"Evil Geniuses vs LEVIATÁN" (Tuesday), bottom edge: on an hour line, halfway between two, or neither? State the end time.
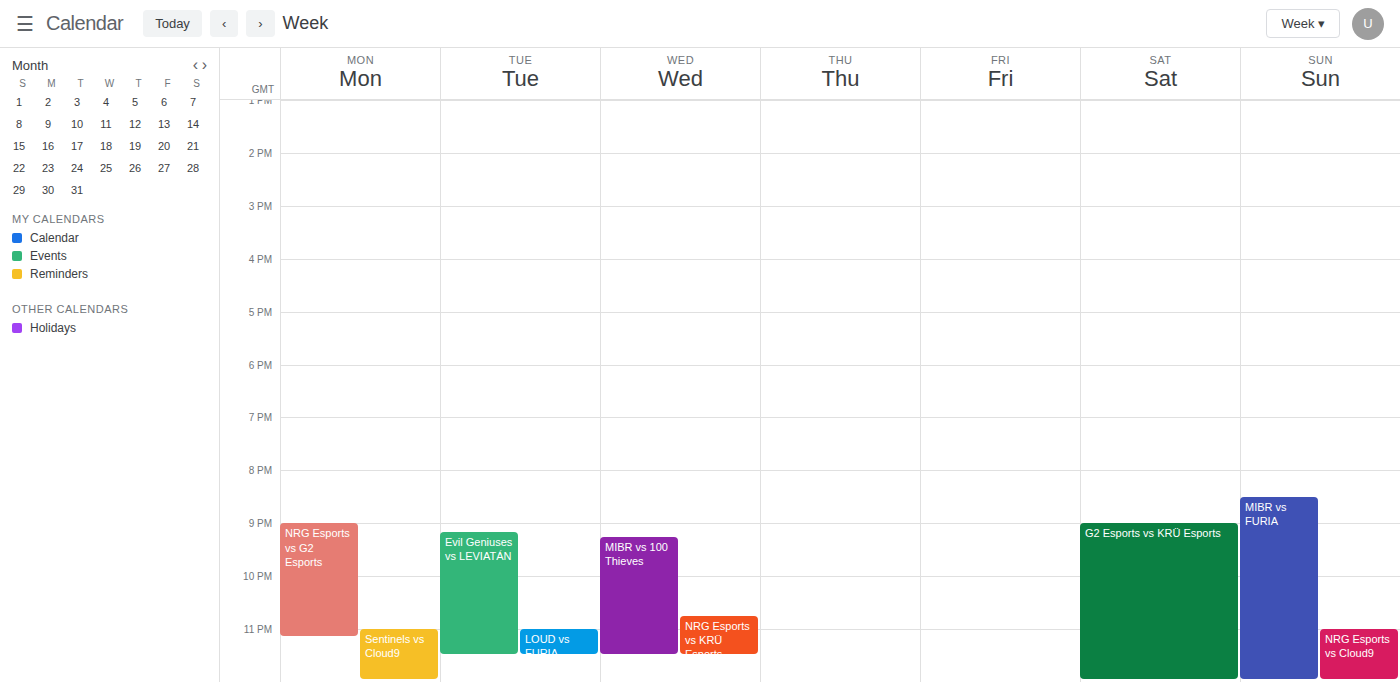
11:30 PM -- halfway between the 11 PM and 12 AM lines.